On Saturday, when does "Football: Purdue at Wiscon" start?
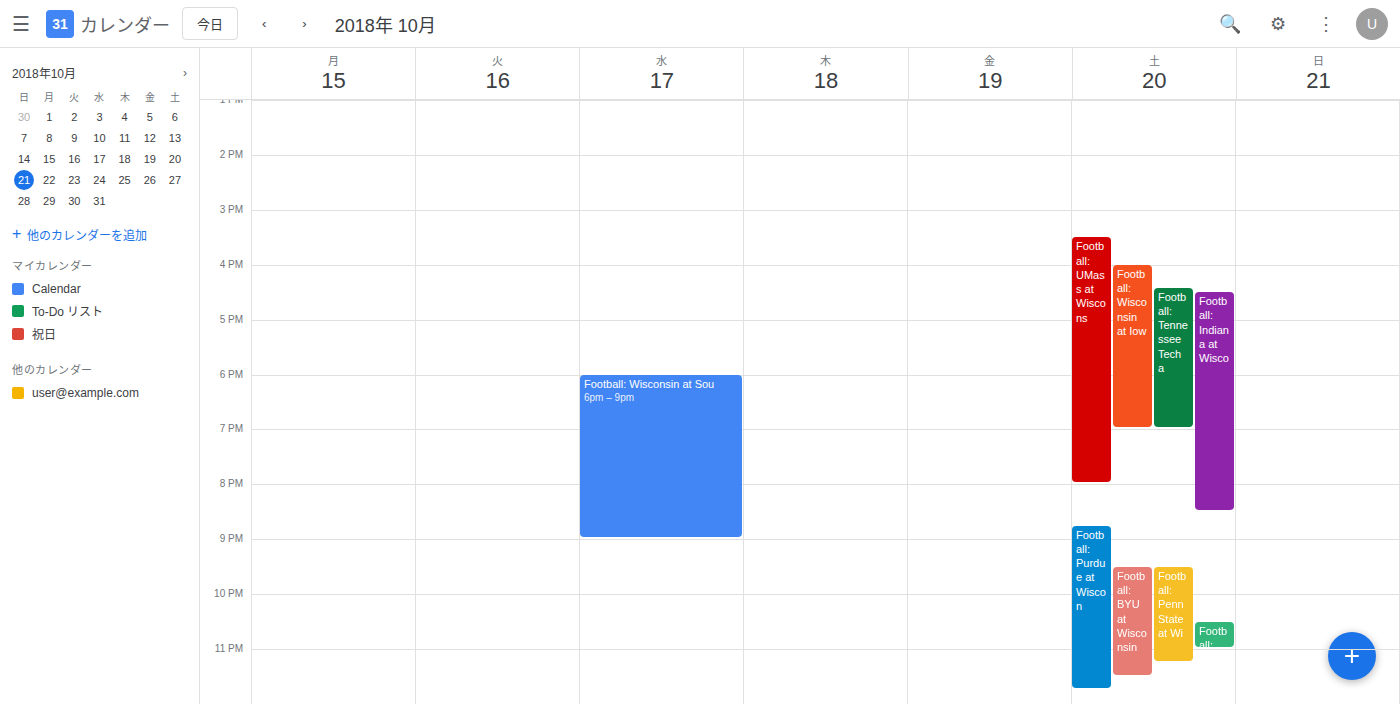
8:45 PM